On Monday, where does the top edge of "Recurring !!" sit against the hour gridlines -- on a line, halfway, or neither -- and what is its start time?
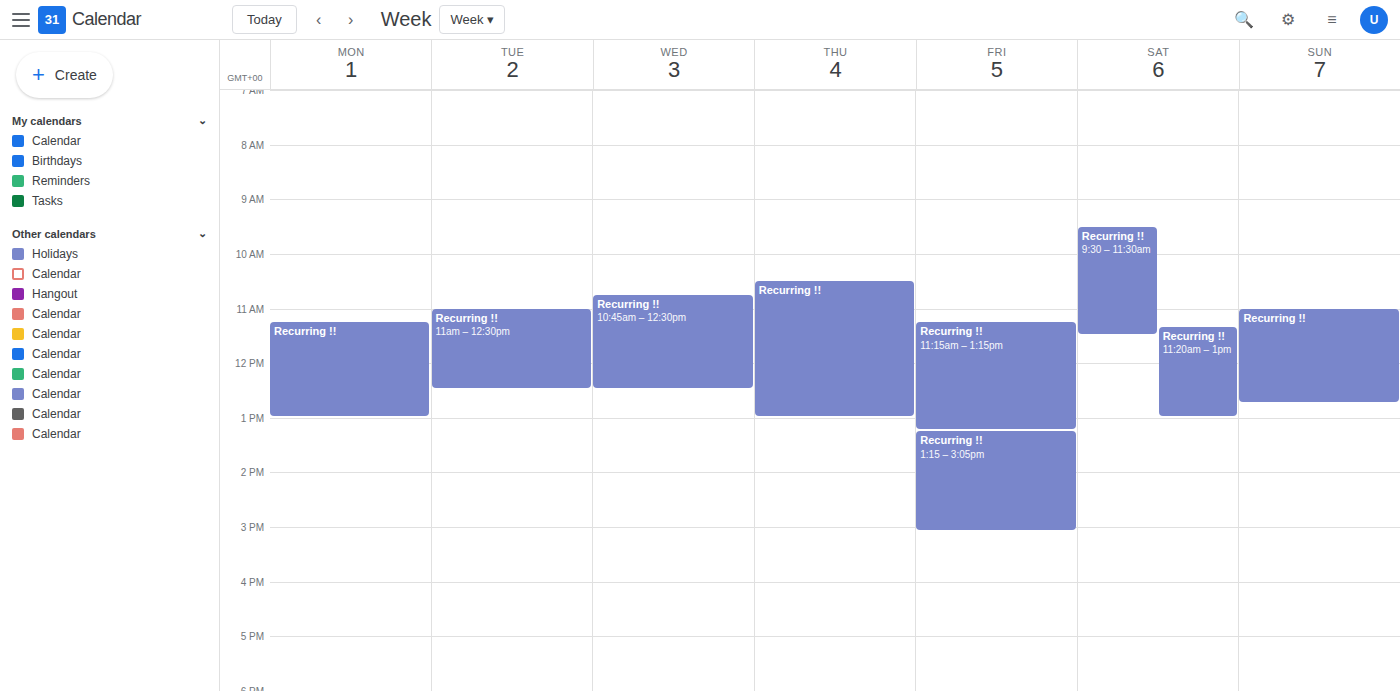
11:15 AM -- neither: a quarter of the way from the 11 AM line to the 12 PM line.